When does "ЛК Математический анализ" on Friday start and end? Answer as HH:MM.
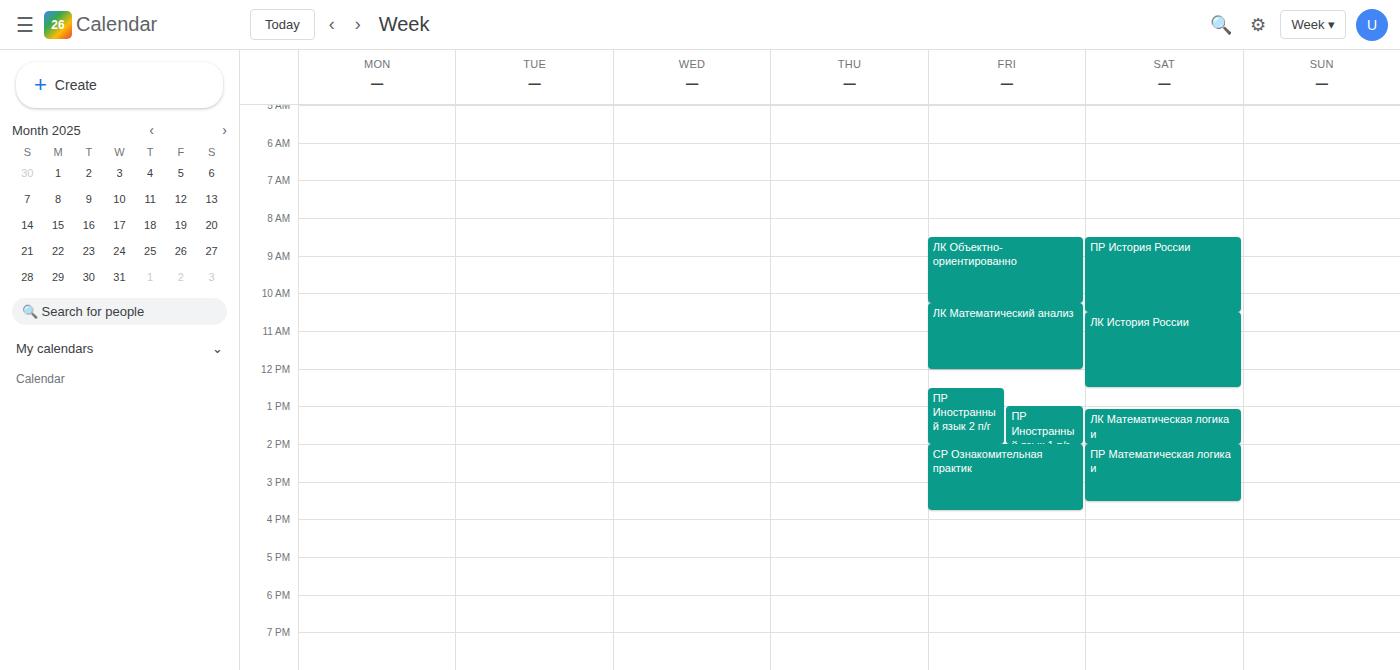
10:15 to 12:00